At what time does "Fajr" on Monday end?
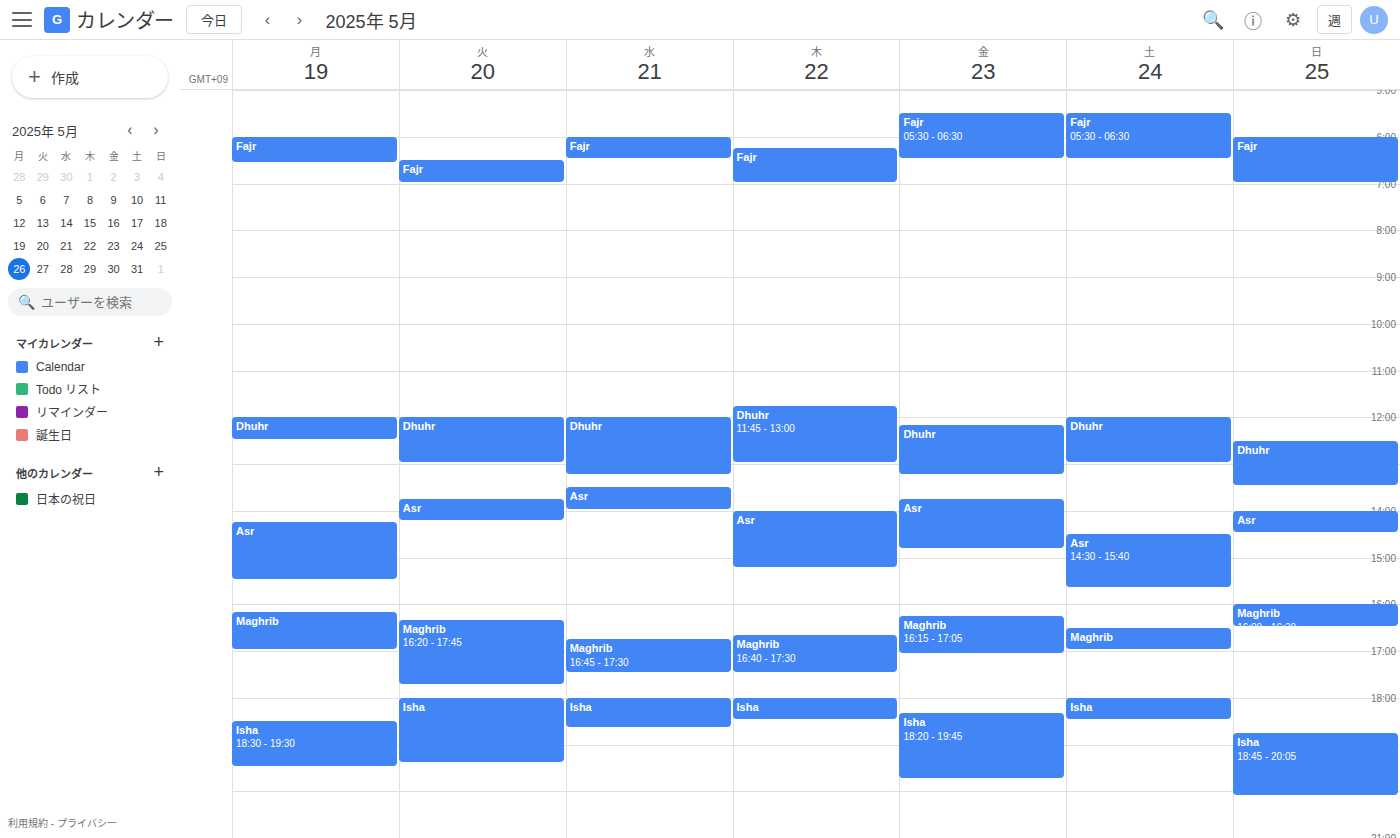
6:35 AM